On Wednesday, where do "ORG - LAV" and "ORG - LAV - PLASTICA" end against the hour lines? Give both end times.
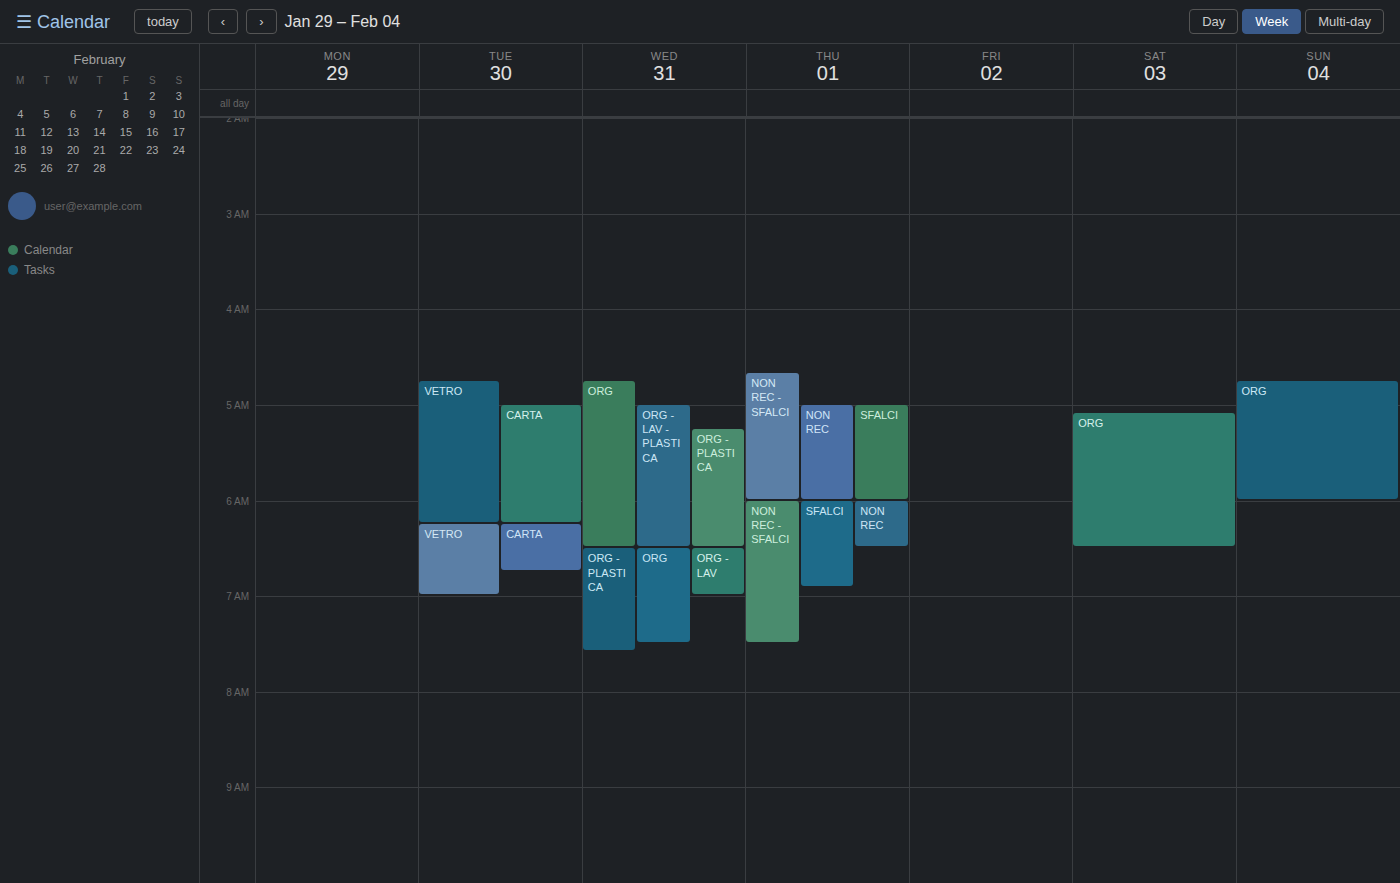
"ORG - LAV": 07:00, exactly on the 07:00 line. "ORG - LAV - PLASTICA": 06:30, halfway between the 06:00 and 07:00 lines.